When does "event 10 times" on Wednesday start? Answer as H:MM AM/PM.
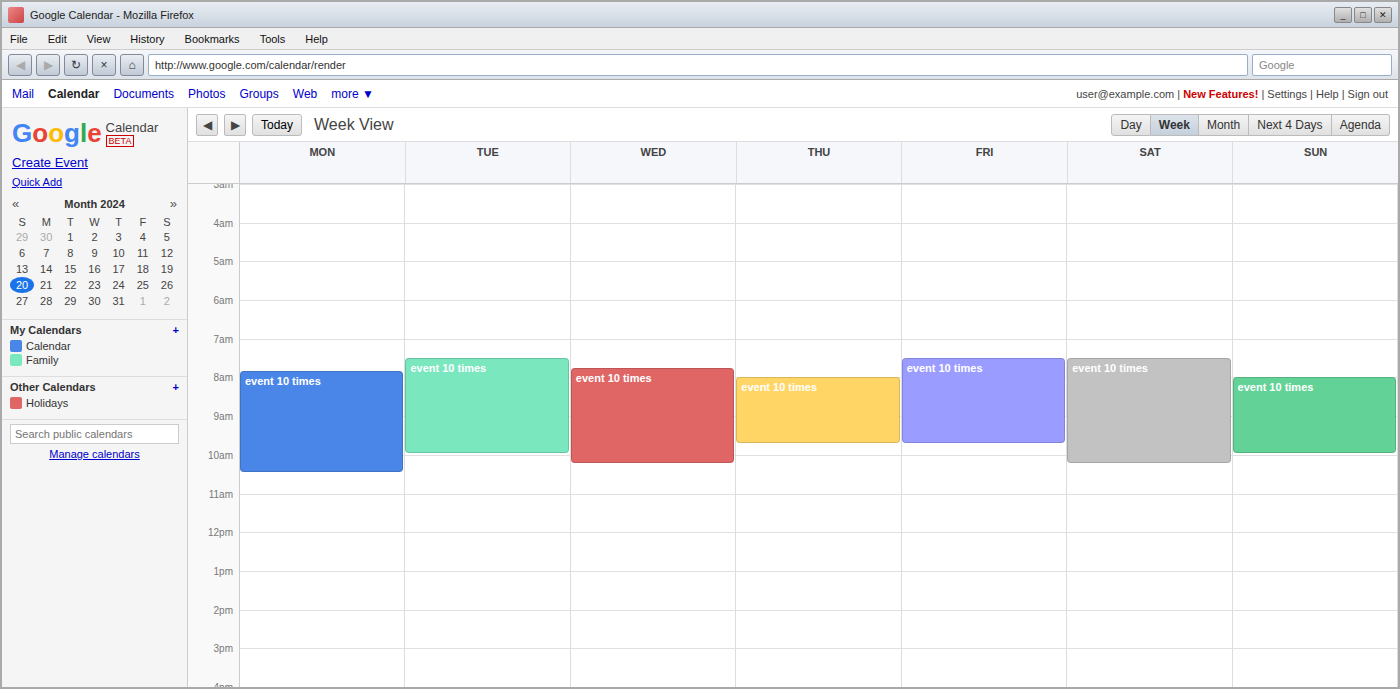
7:45 AM